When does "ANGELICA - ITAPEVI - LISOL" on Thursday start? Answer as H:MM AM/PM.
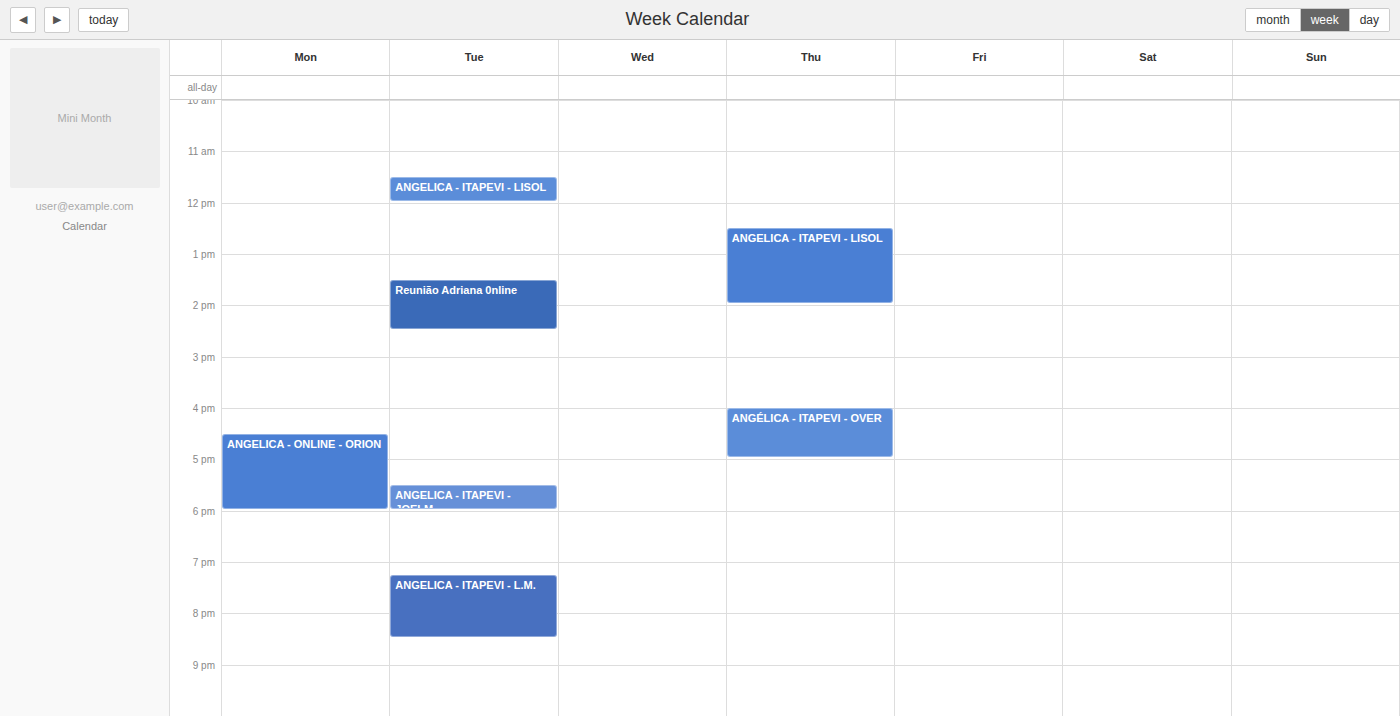
12:30 PM